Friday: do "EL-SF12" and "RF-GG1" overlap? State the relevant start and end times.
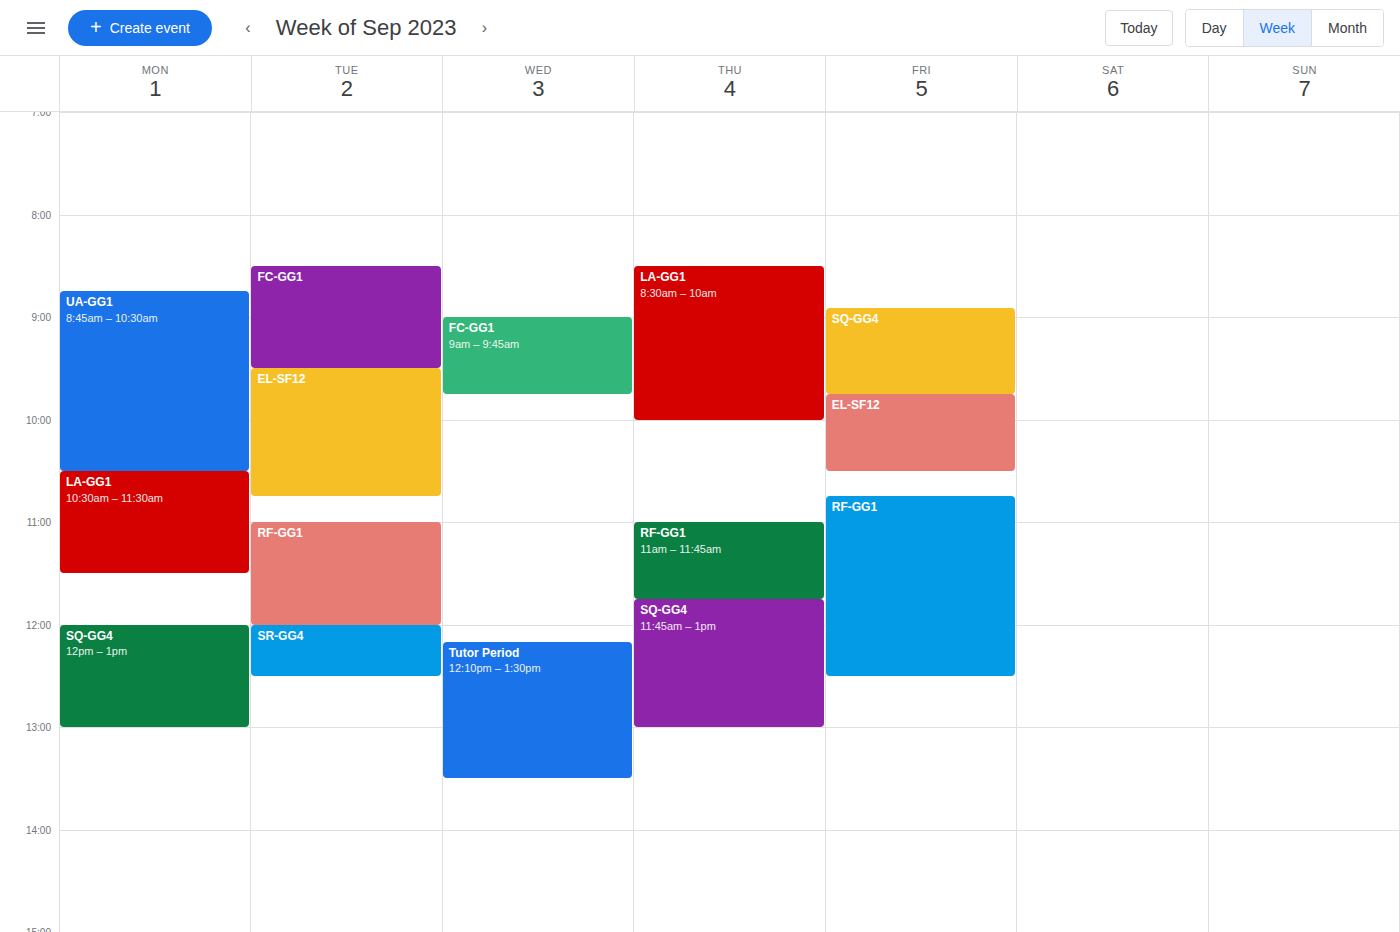
"EL-SF12" ends at 10:30 AM and "RF-GG1" starts at 10:45 AM -- no overlap.